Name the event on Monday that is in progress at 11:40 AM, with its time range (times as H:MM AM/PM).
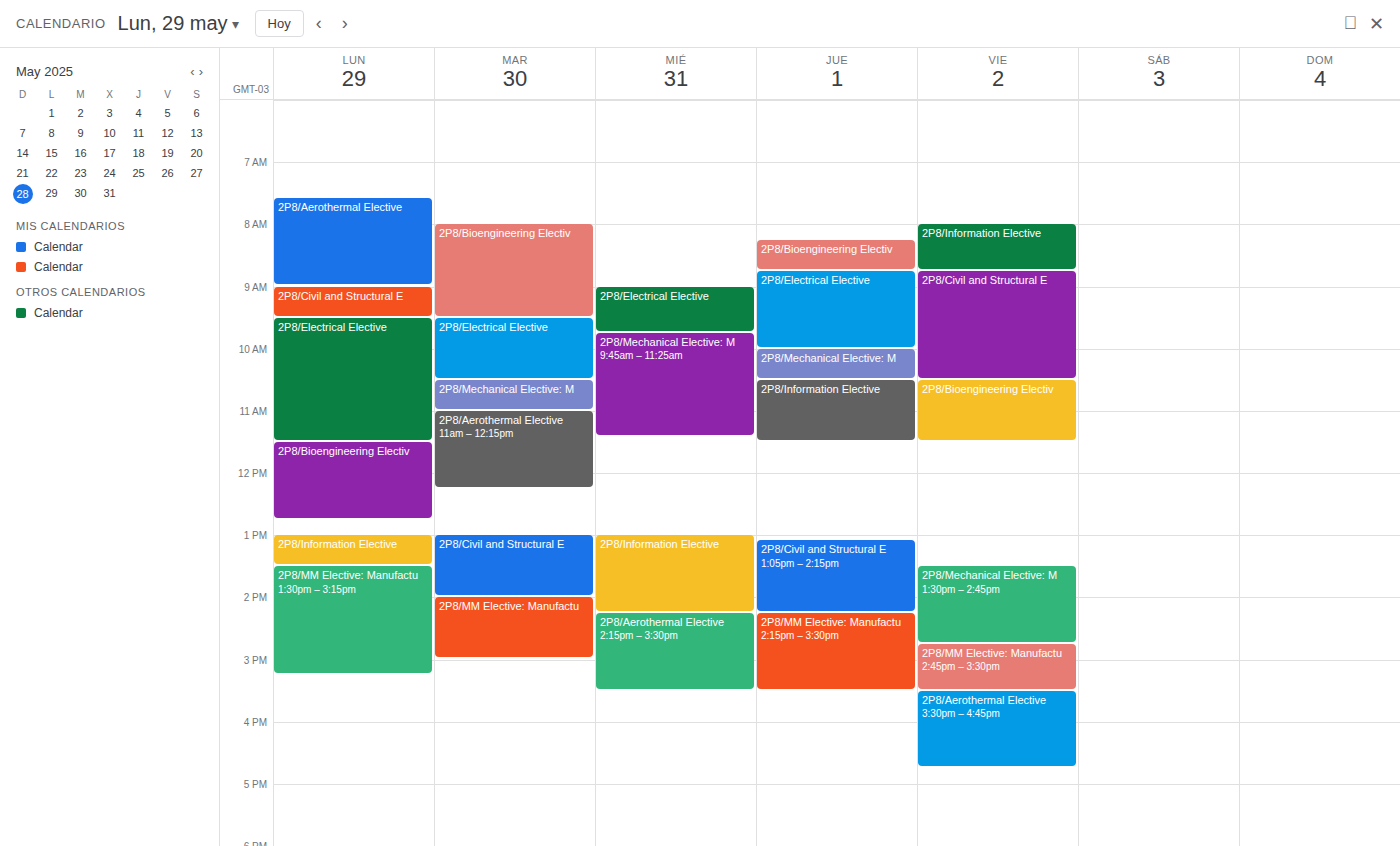
"2P8/Bioengineering Electiv", 11:30 AM to 12:45 PM